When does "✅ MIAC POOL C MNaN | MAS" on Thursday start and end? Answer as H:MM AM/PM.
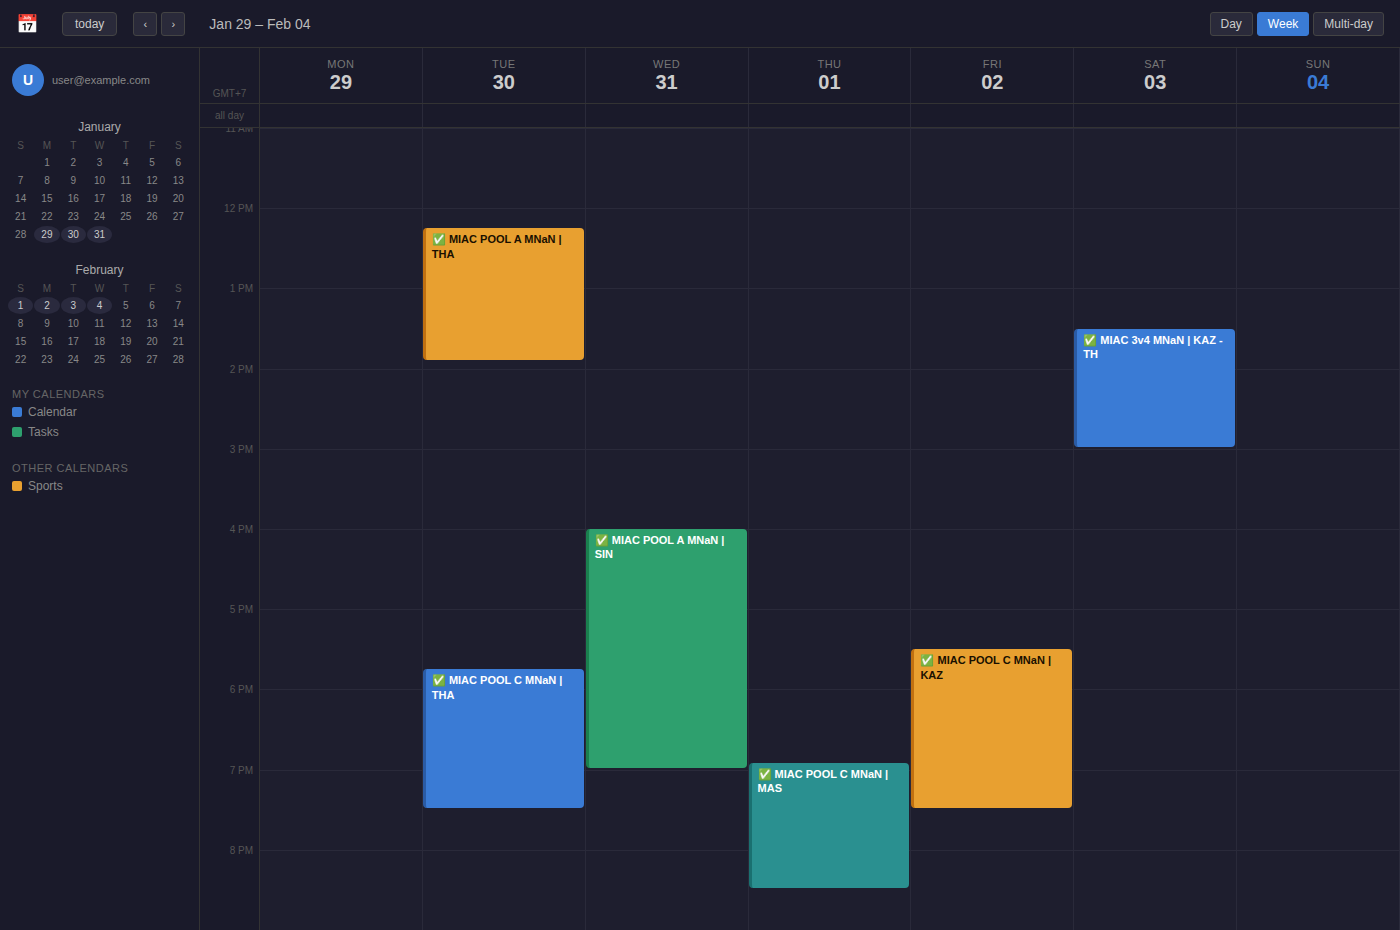
6:55 PM to 8:30 PM